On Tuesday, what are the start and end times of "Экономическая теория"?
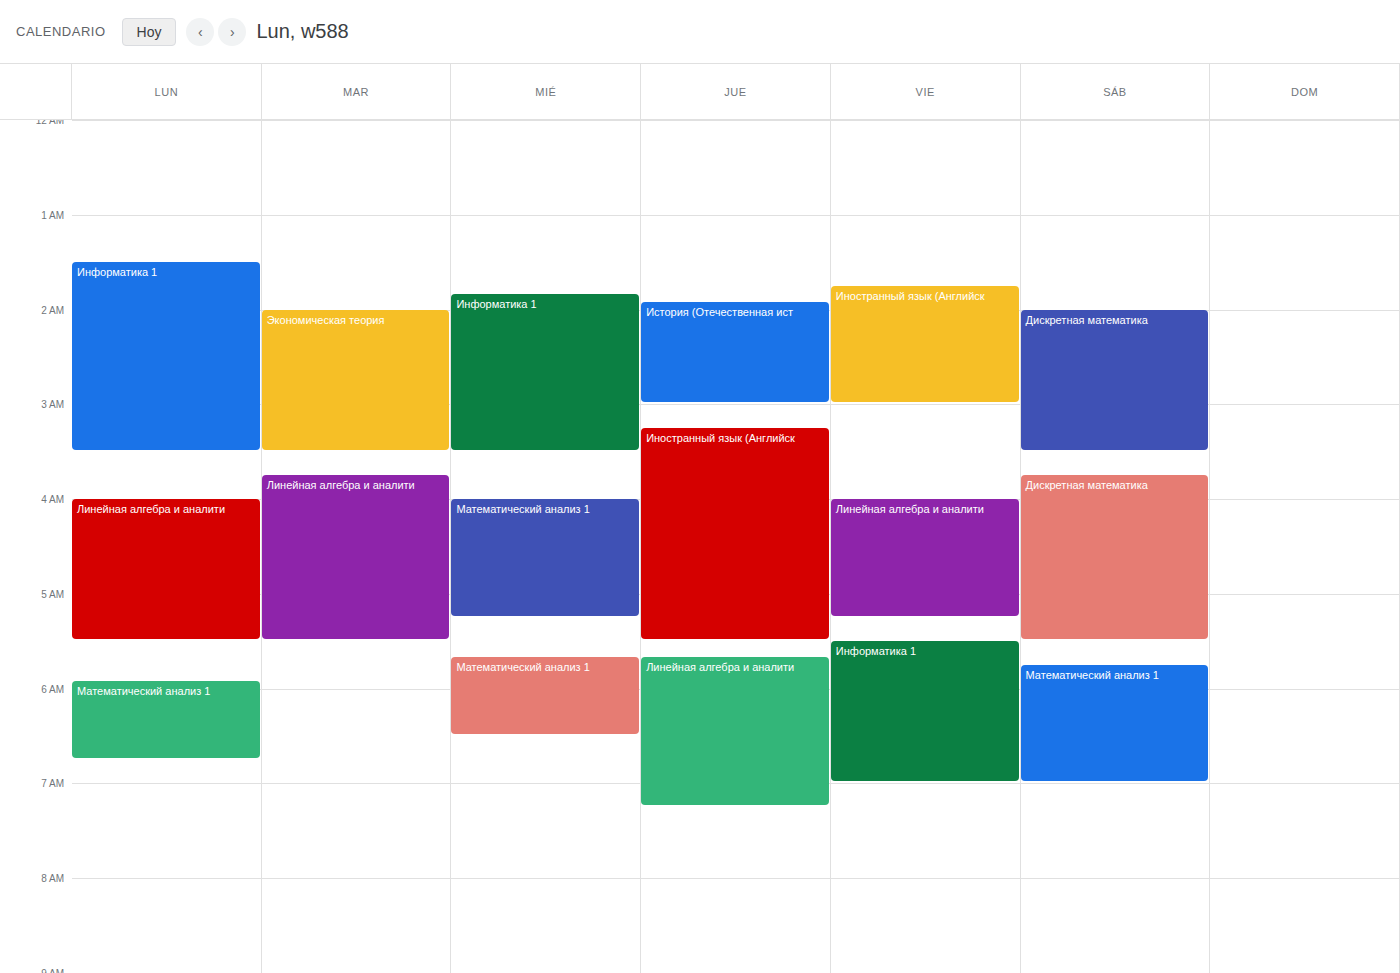
2:00 AM to 3:30 AM